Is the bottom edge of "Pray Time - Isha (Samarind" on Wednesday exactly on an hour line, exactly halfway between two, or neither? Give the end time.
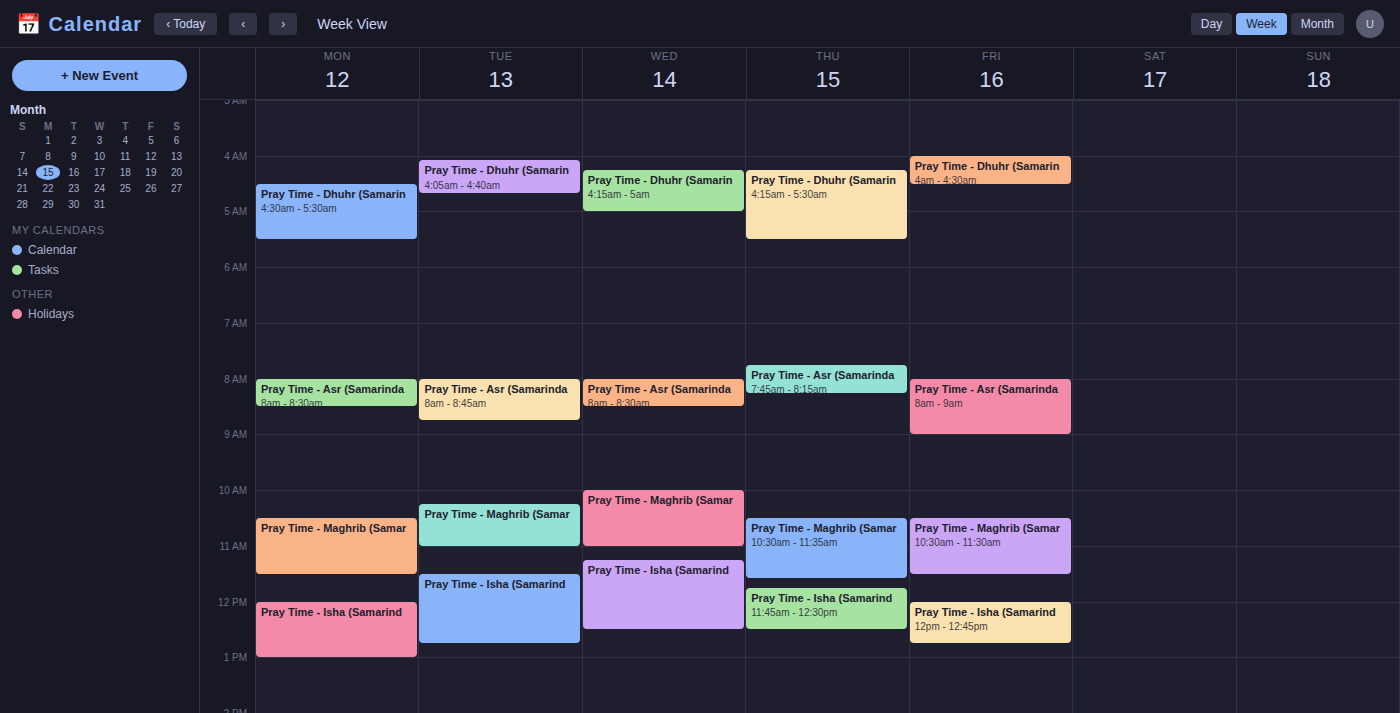
12:30 PM -- halfway between the 12 PM and 1 PM lines.